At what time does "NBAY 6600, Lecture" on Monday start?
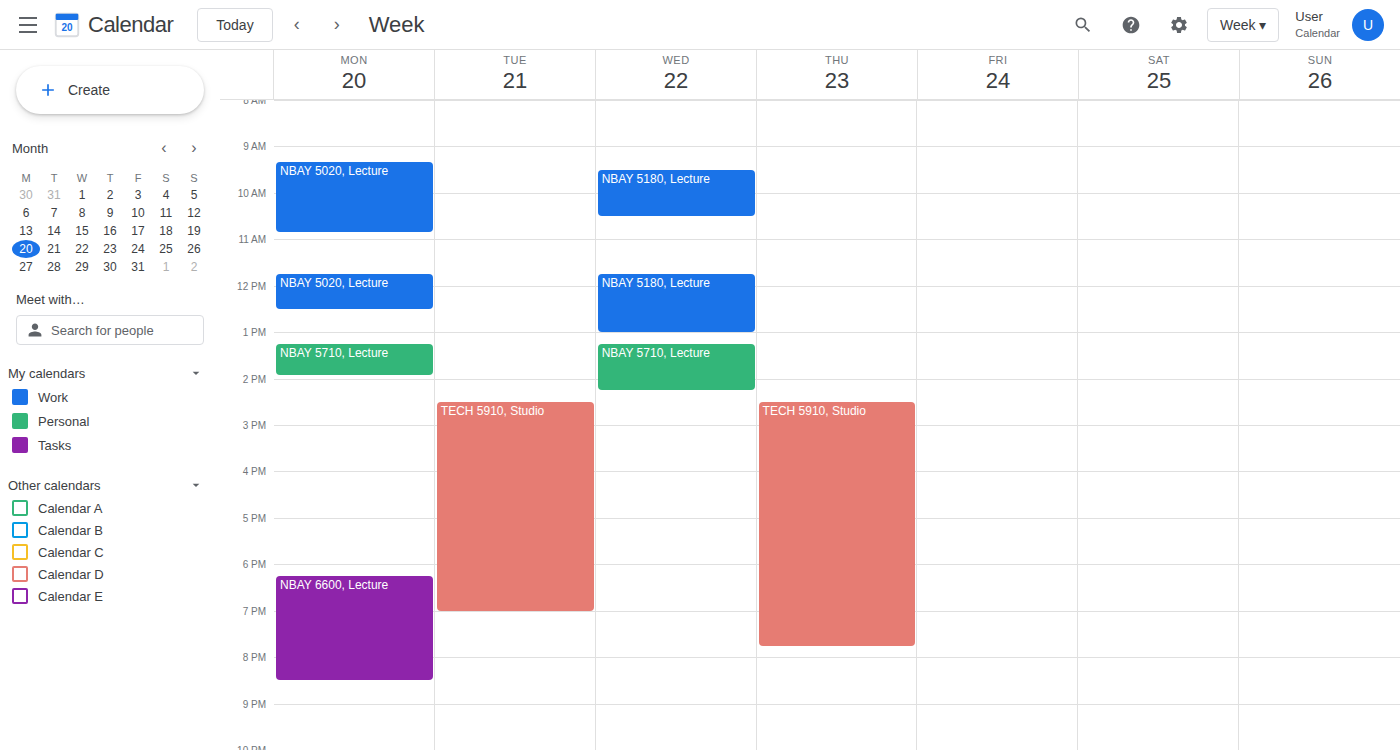
6:15 PM